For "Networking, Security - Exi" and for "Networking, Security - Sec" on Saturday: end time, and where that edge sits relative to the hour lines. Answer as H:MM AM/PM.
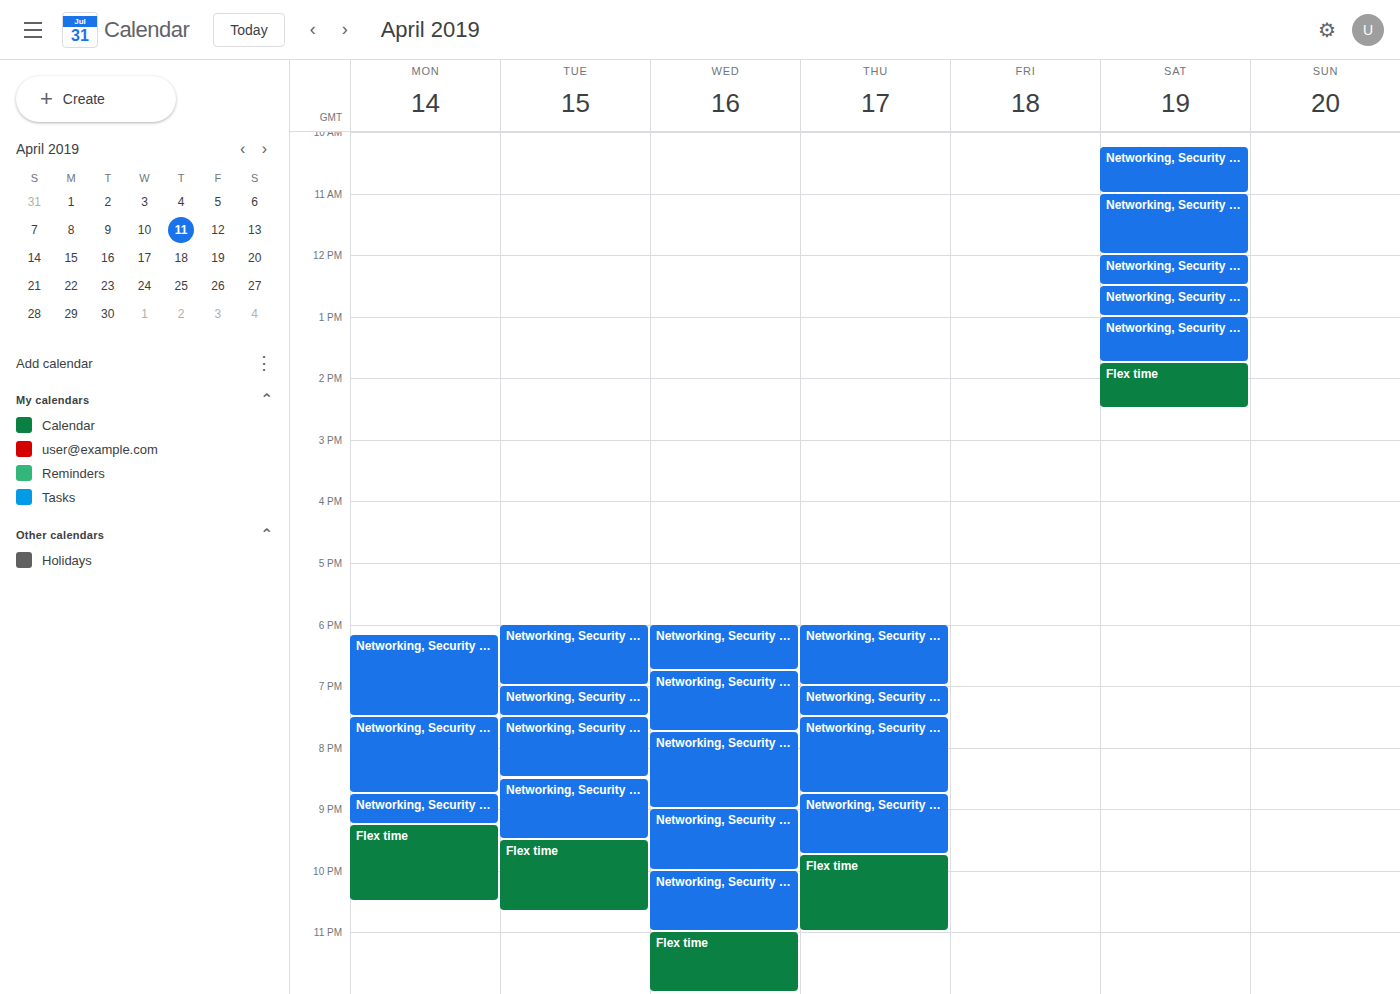
"Networking, Security - Exi": 12:00 PM, exactly on the 12 PM line. "Networking, Security - Sec": 11:00 AM, exactly on the 11 AM line.